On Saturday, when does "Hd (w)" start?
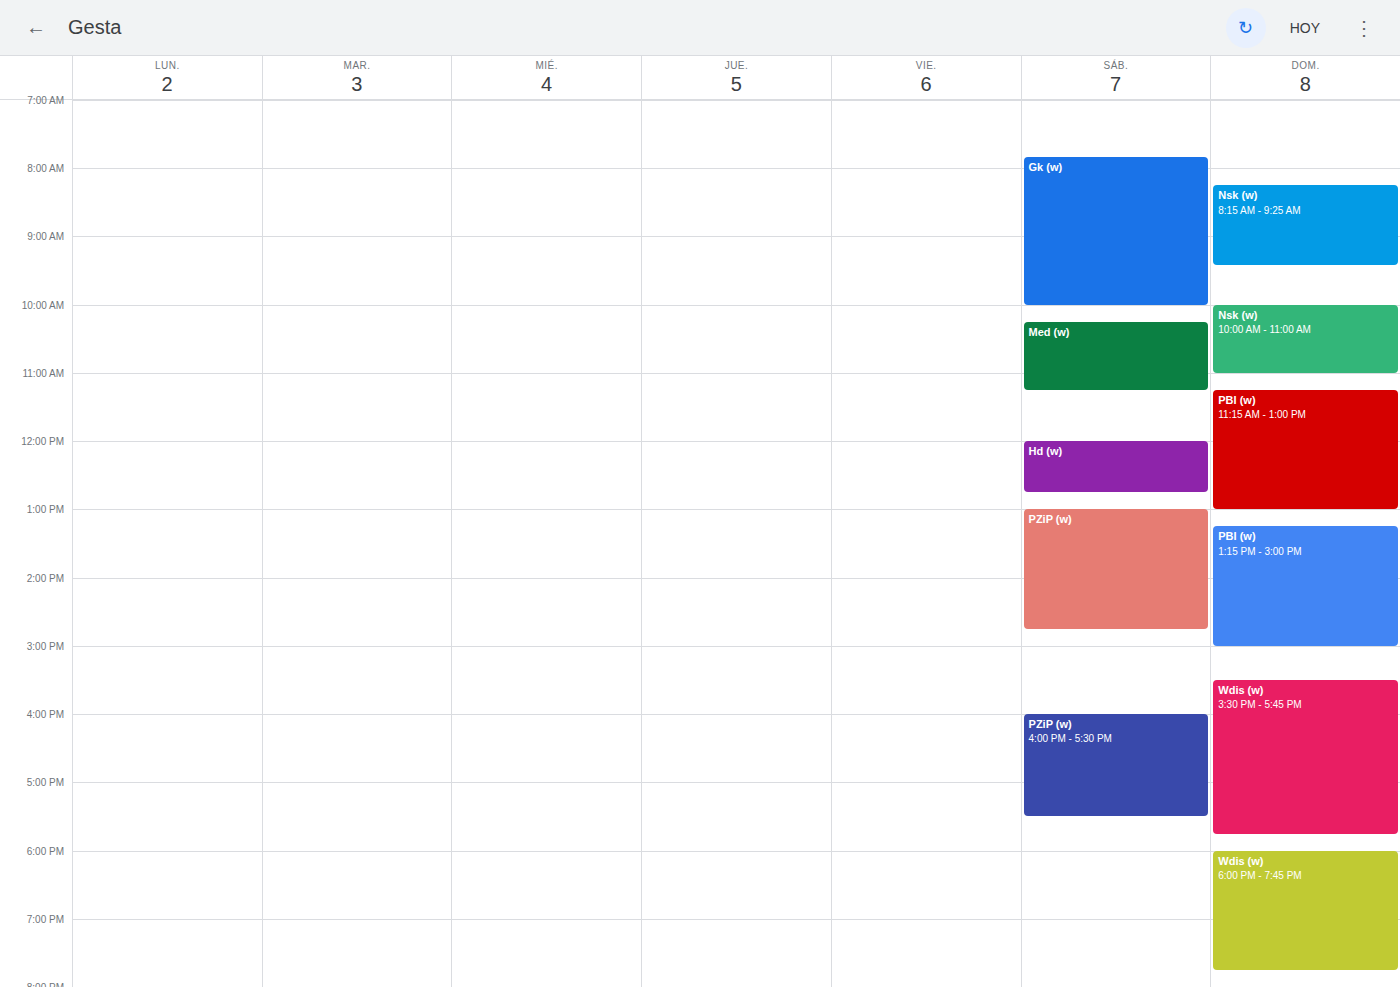
12:00 PM